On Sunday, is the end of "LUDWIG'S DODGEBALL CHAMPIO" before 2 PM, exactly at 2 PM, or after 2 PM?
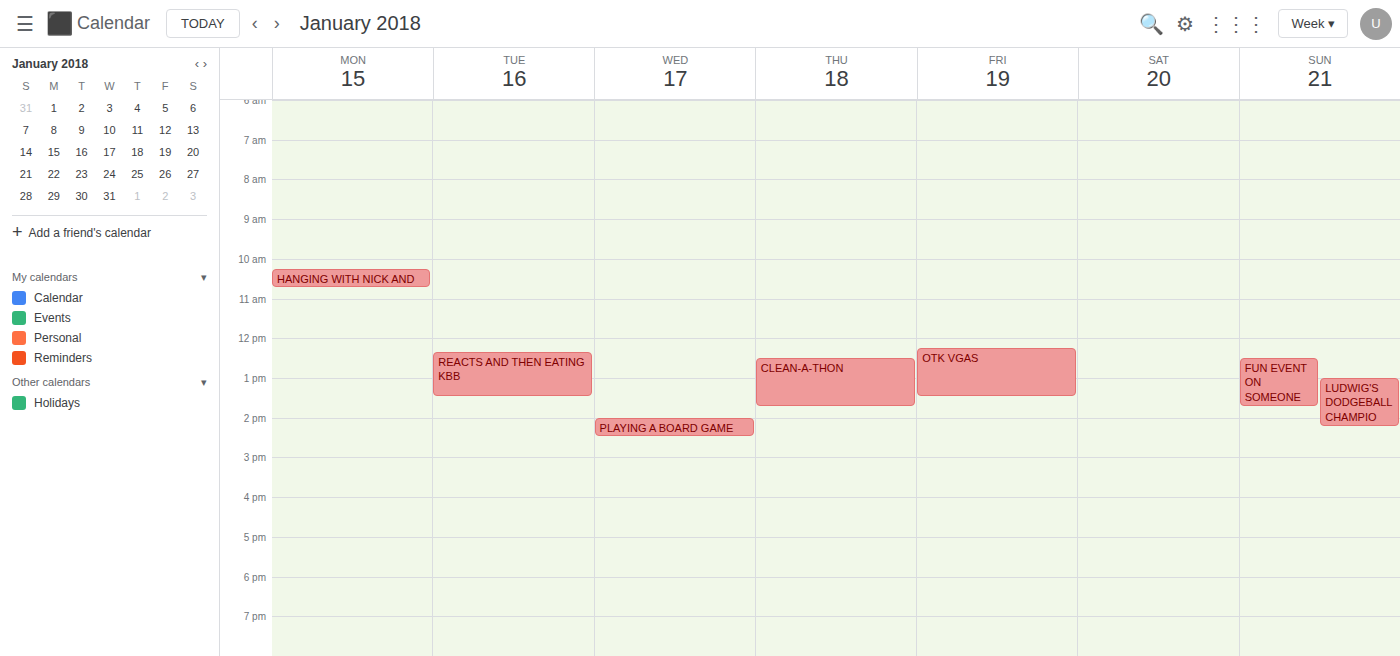
2:15 PM -- after 2 PM, 15 minutes below the 2 PM line.